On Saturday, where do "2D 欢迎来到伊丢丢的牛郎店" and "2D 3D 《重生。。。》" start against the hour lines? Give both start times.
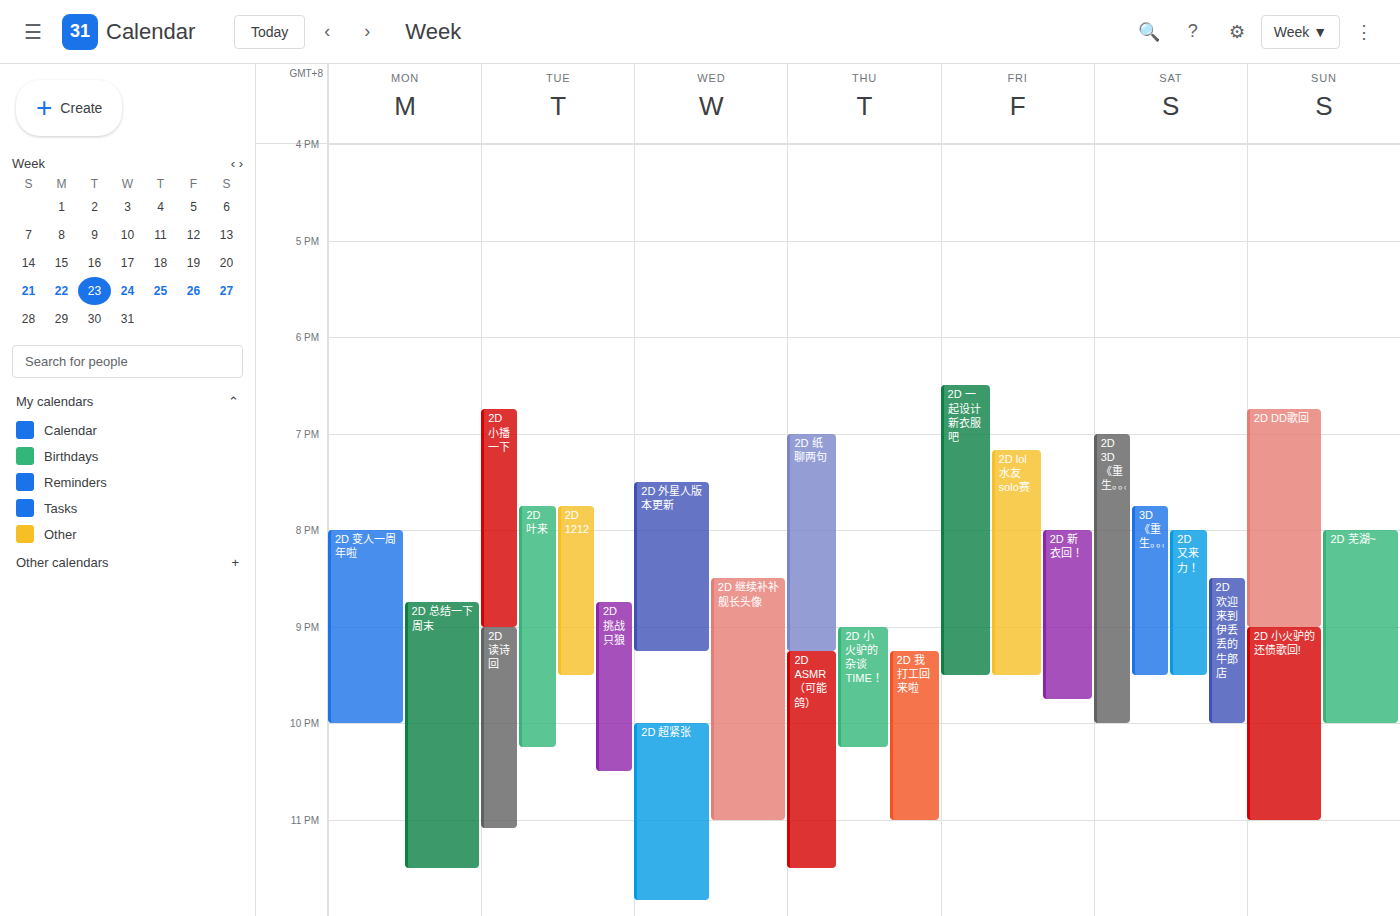
"2D 欢迎来到伊丢丢的牛郎店": 8:30 PM, halfway between the 8 PM and 9 PM lines. "2D 3D 《重生。。。》": 7:00 PM, exactly on the 7 PM line.